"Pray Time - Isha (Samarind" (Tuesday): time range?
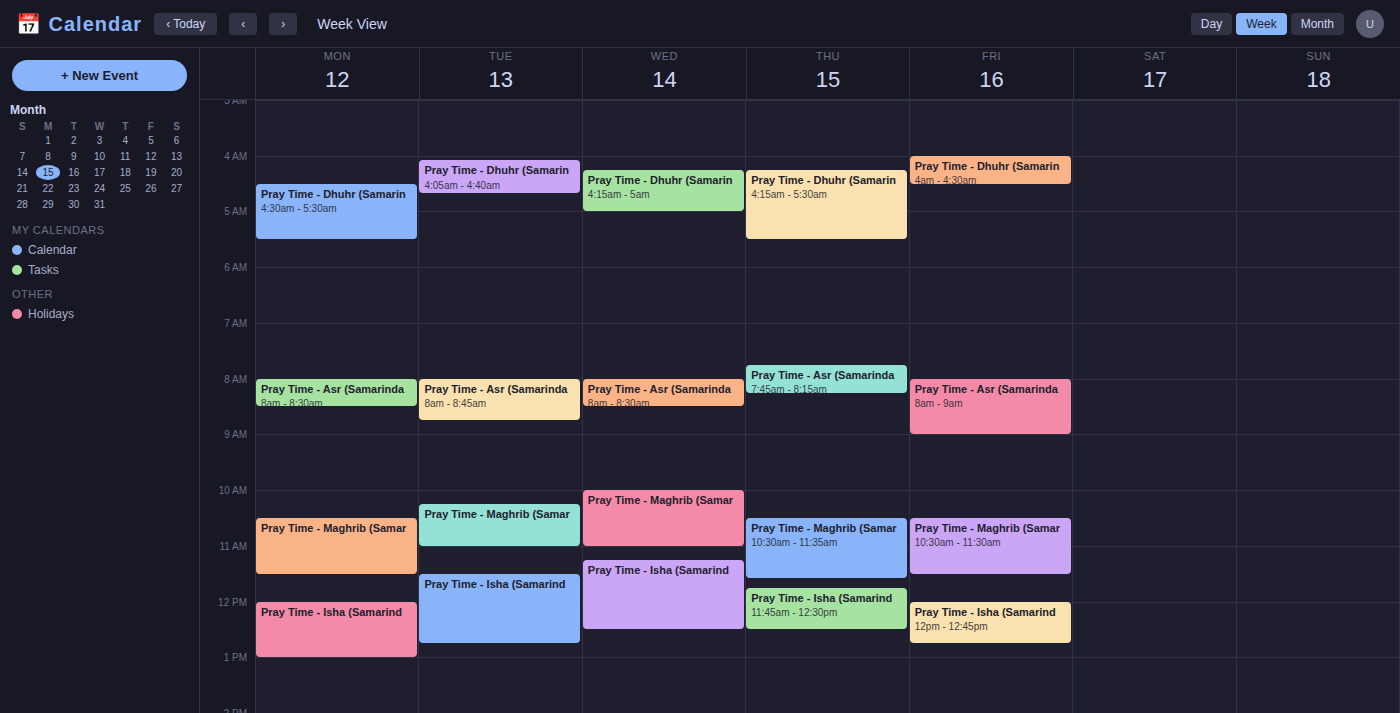
11:30 AM to 12:45 PM